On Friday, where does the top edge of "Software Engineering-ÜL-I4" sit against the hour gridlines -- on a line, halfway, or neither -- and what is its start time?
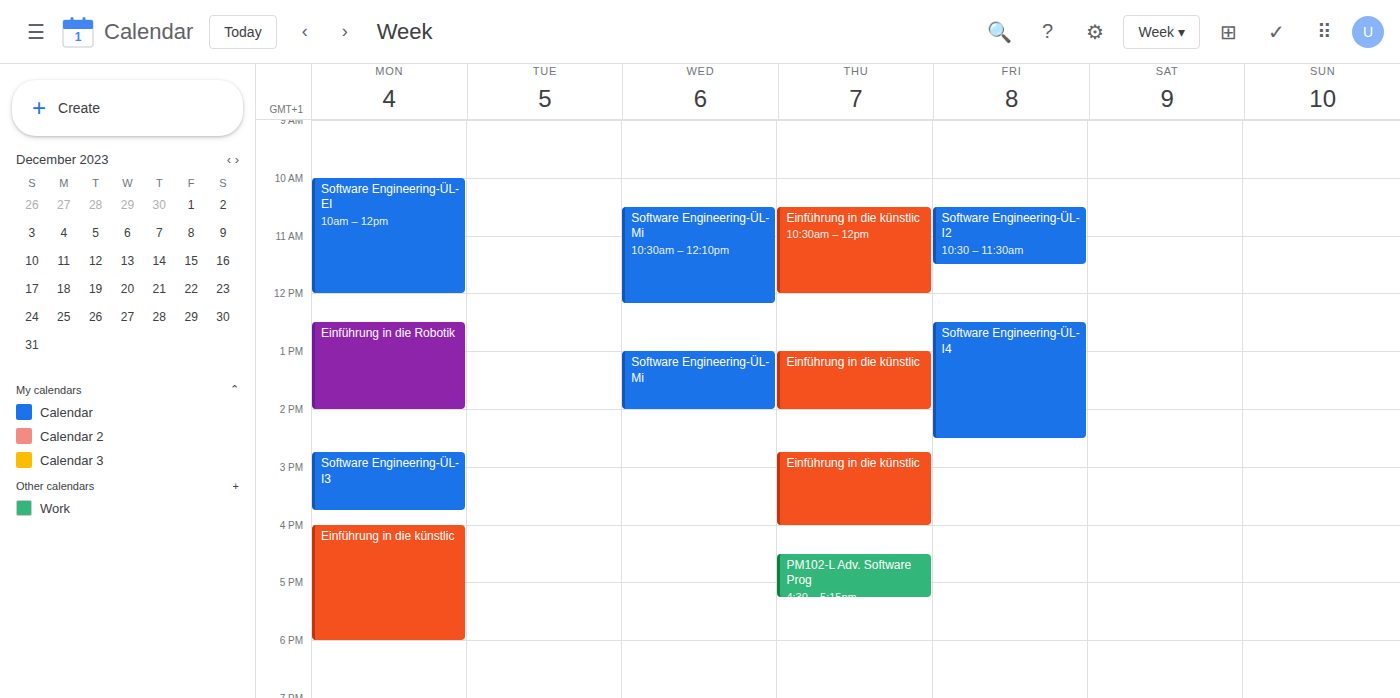
12:30 PM -- halfway between the 12 PM and 1 PM lines.